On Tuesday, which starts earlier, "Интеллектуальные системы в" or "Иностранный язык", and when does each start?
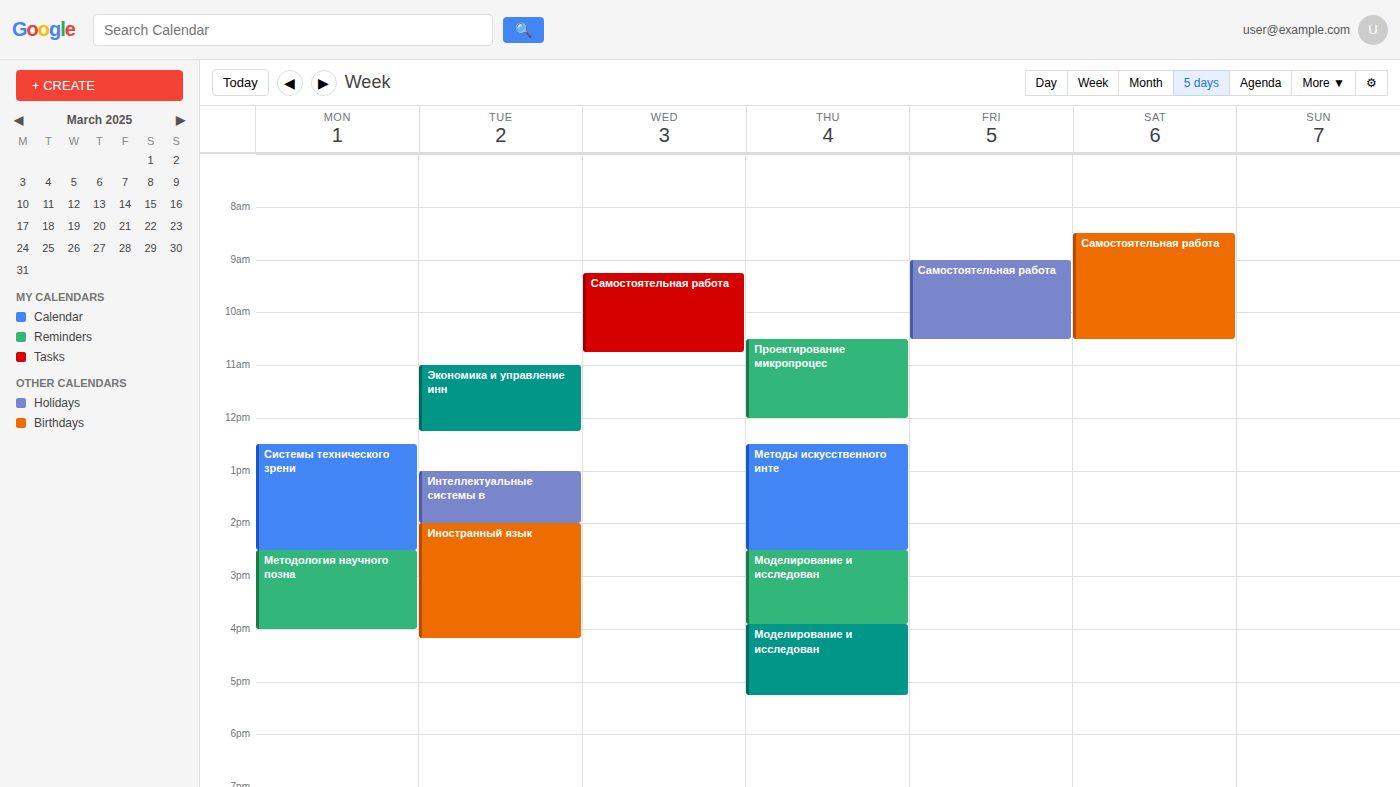
"Интеллектуальные системы в" 1:00 PM; "Иностранный язык" 2:00 PM.